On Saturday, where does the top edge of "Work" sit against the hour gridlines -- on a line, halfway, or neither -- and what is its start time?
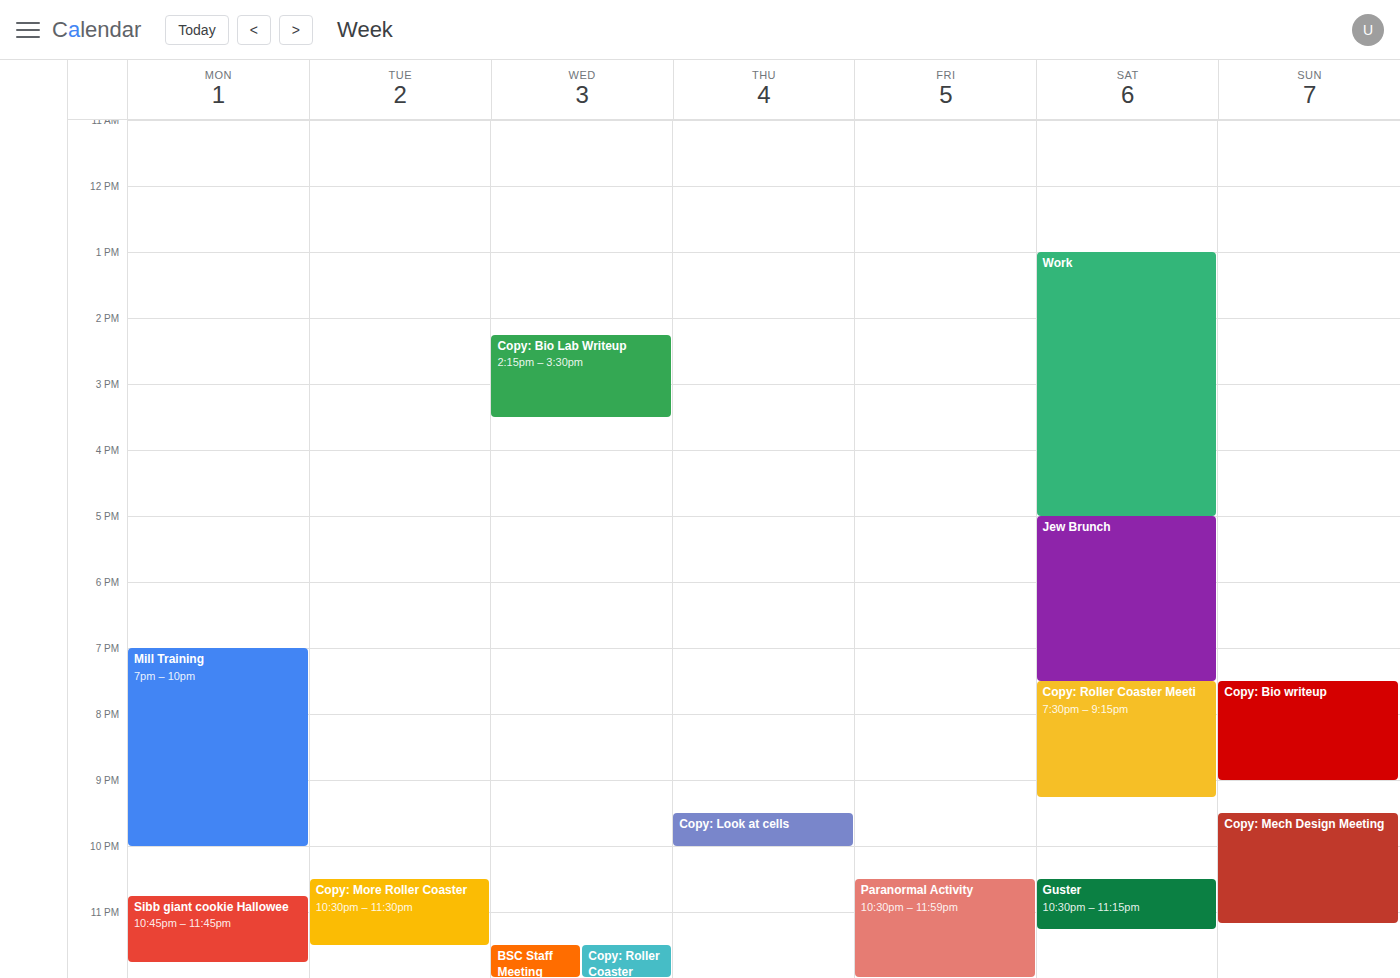
1:00 PM -- exactly on the 1 PM line.